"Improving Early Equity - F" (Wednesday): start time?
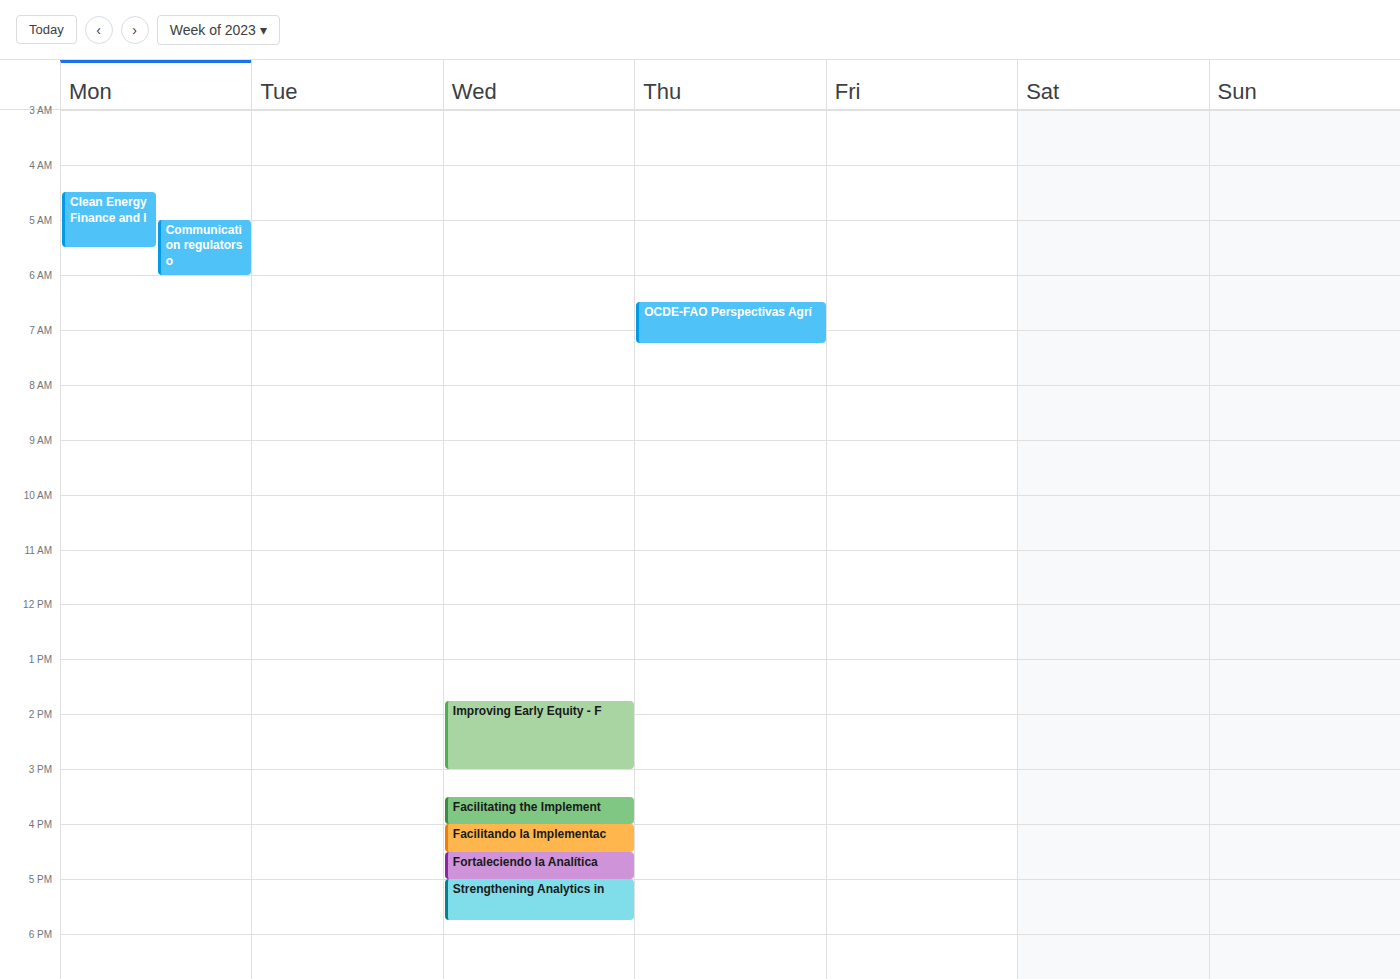
1:45 PM